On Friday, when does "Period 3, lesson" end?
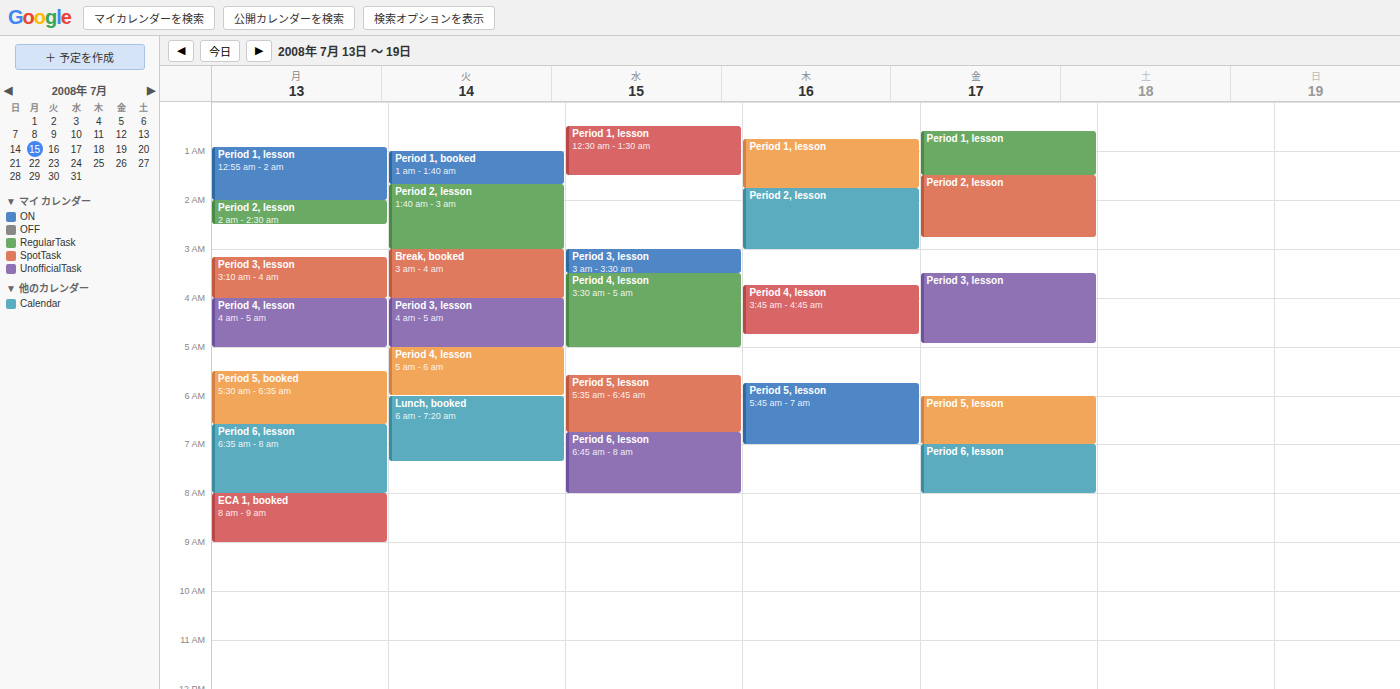
04:55